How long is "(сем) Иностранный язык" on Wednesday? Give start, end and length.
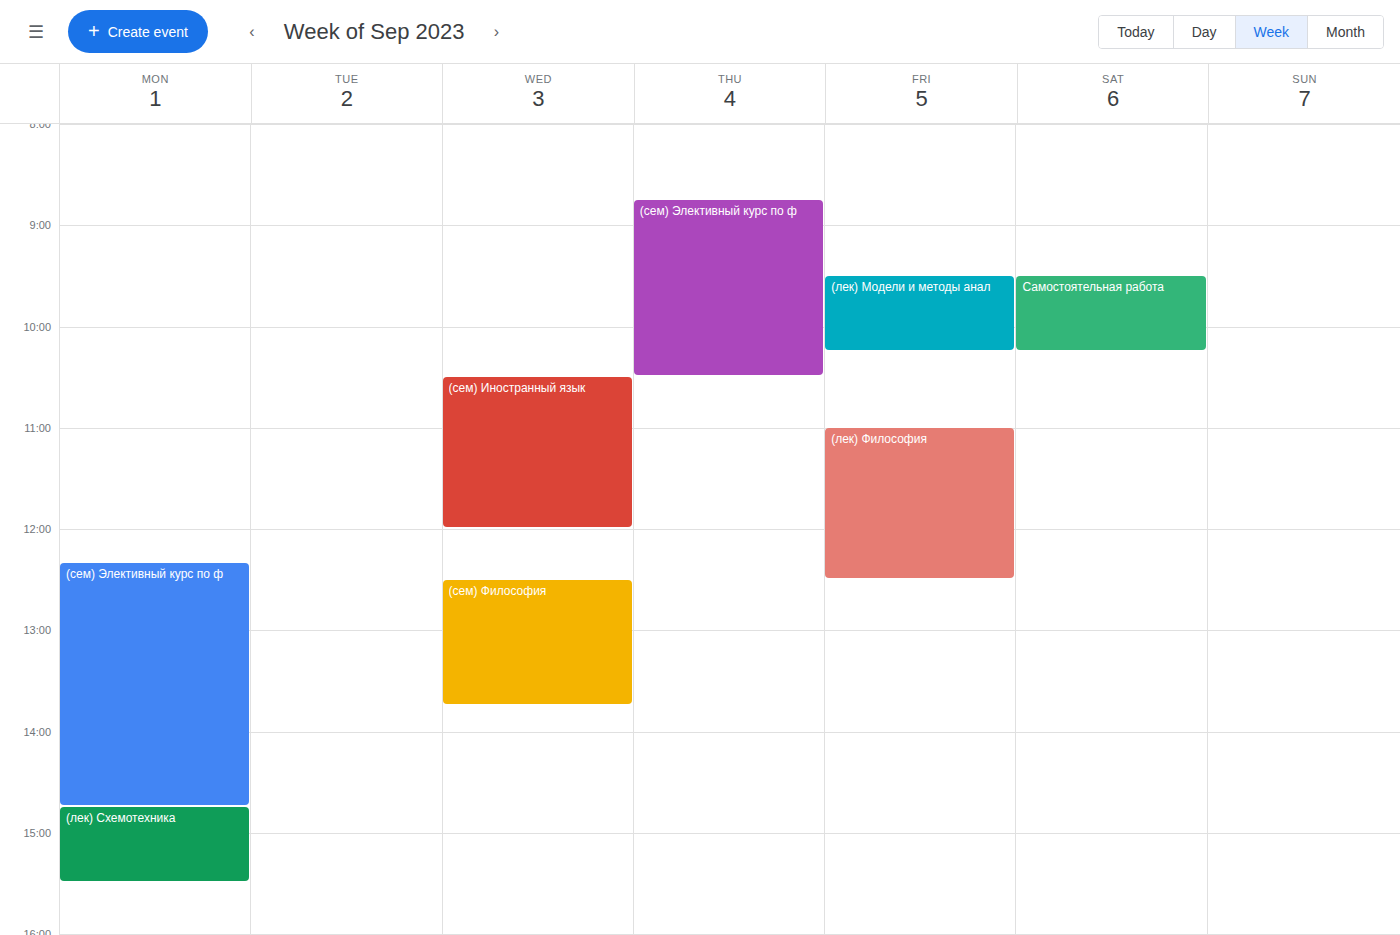
10:30 to 12:00, 1 hour 30 minutes